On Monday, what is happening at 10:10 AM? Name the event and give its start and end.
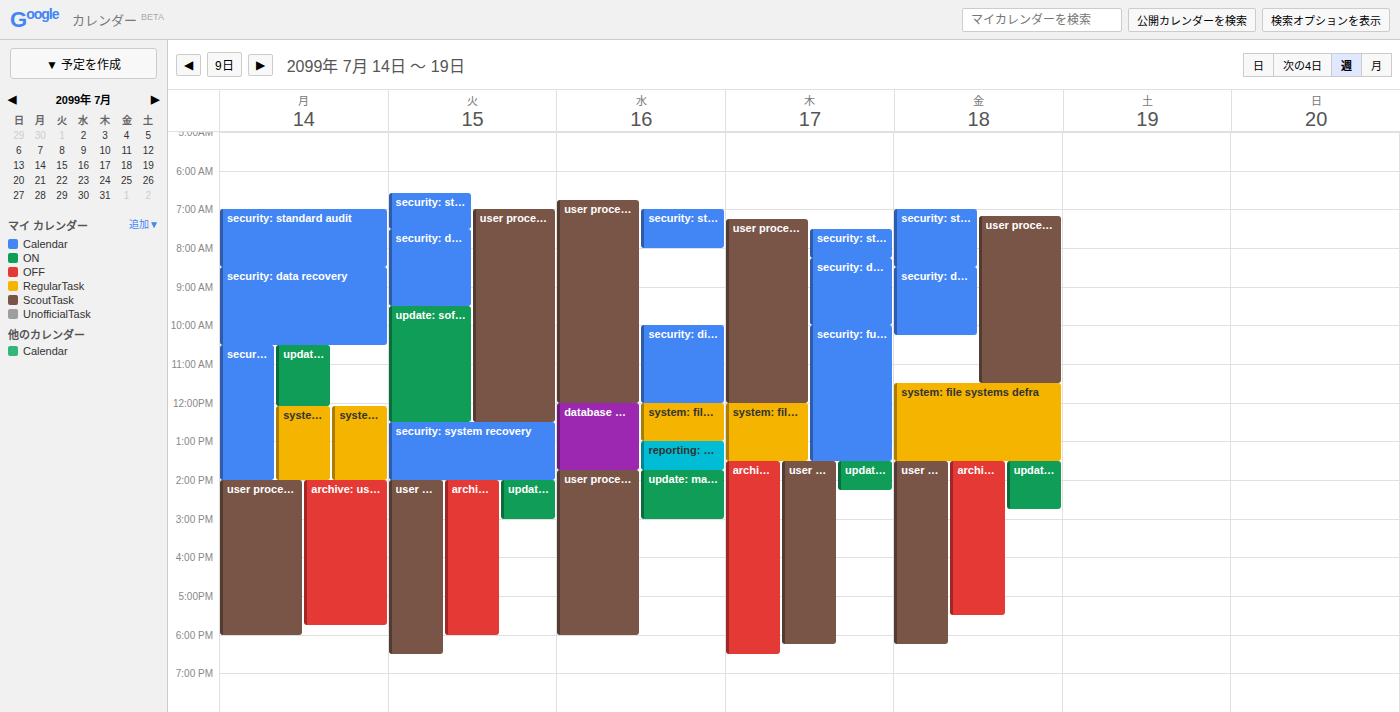
"security: data recovery", 8:30 AM to 10:30 AM